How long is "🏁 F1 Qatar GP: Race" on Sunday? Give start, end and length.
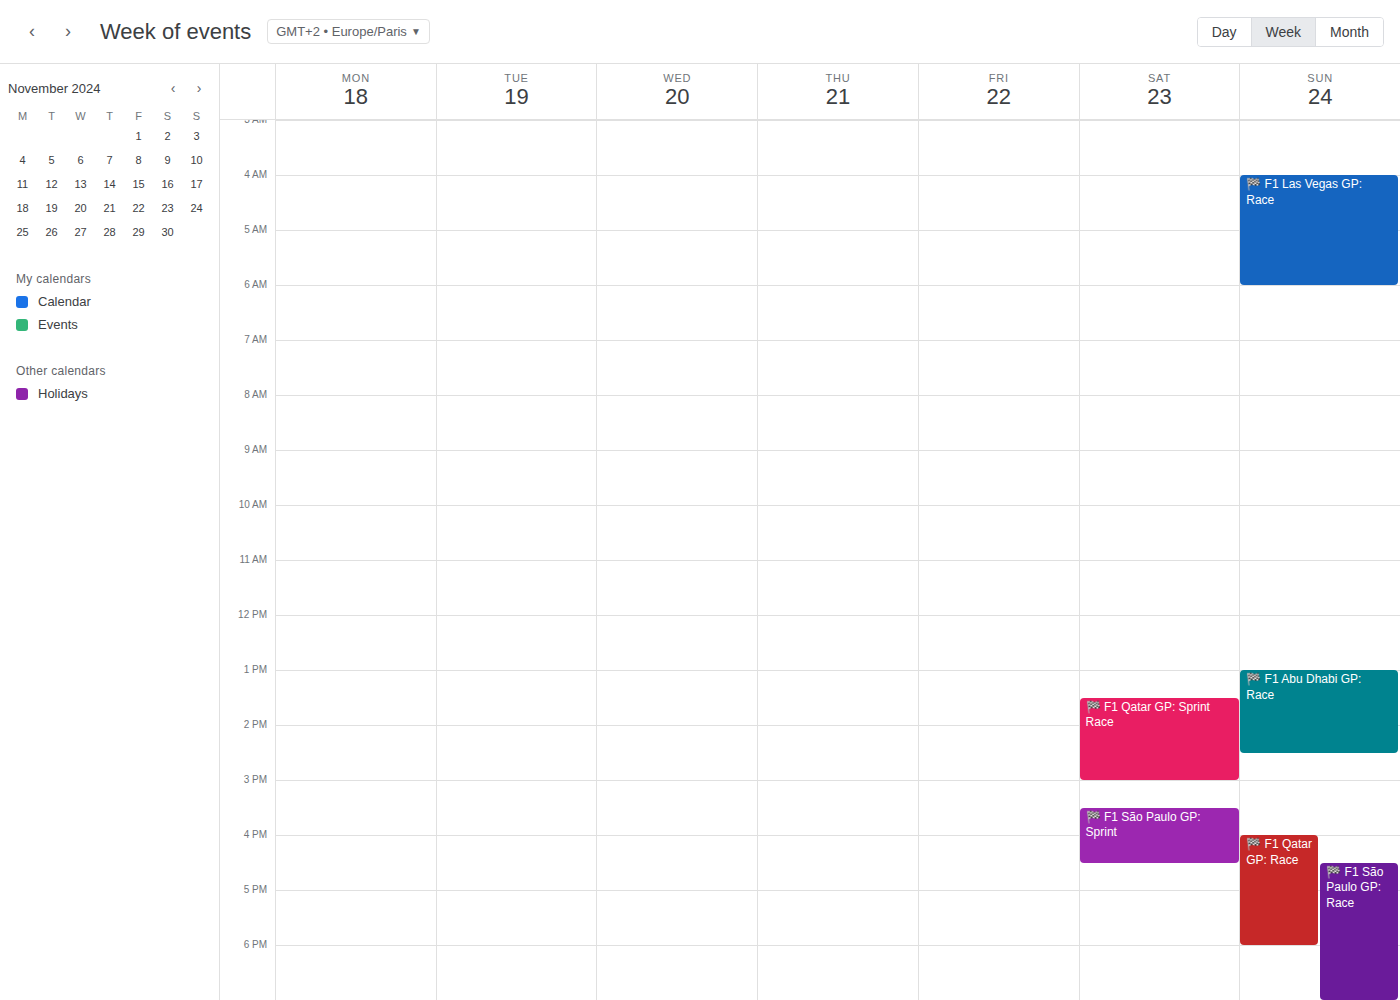
4:00 PM to 6:00 PM, 2 hours